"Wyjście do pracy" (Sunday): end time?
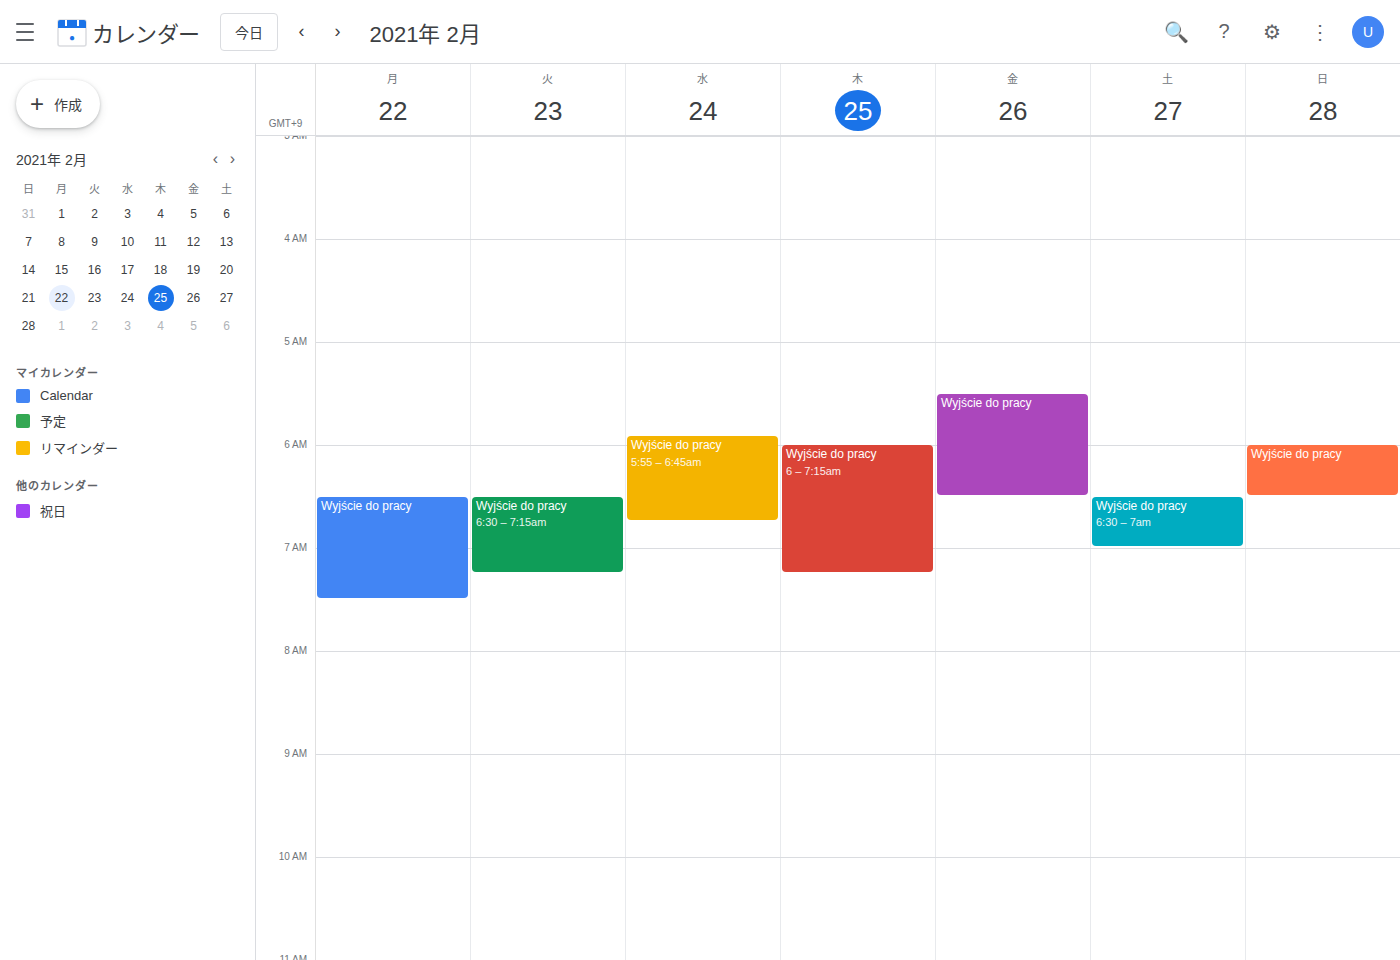
6:30 AM